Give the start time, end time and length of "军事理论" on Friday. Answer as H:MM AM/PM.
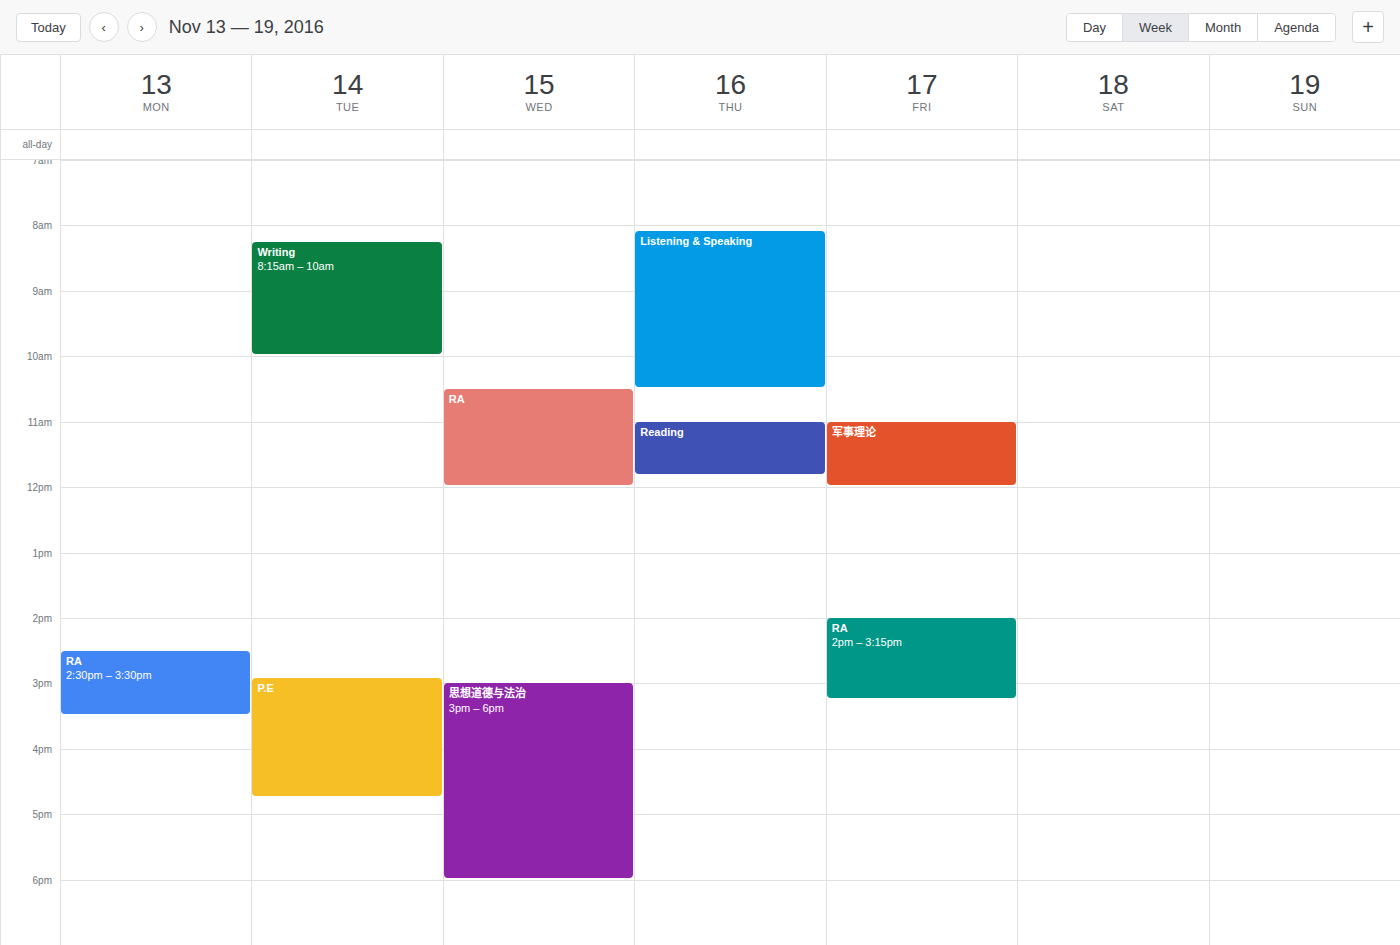
11:00 AM to 12:00 PM, 1 hour